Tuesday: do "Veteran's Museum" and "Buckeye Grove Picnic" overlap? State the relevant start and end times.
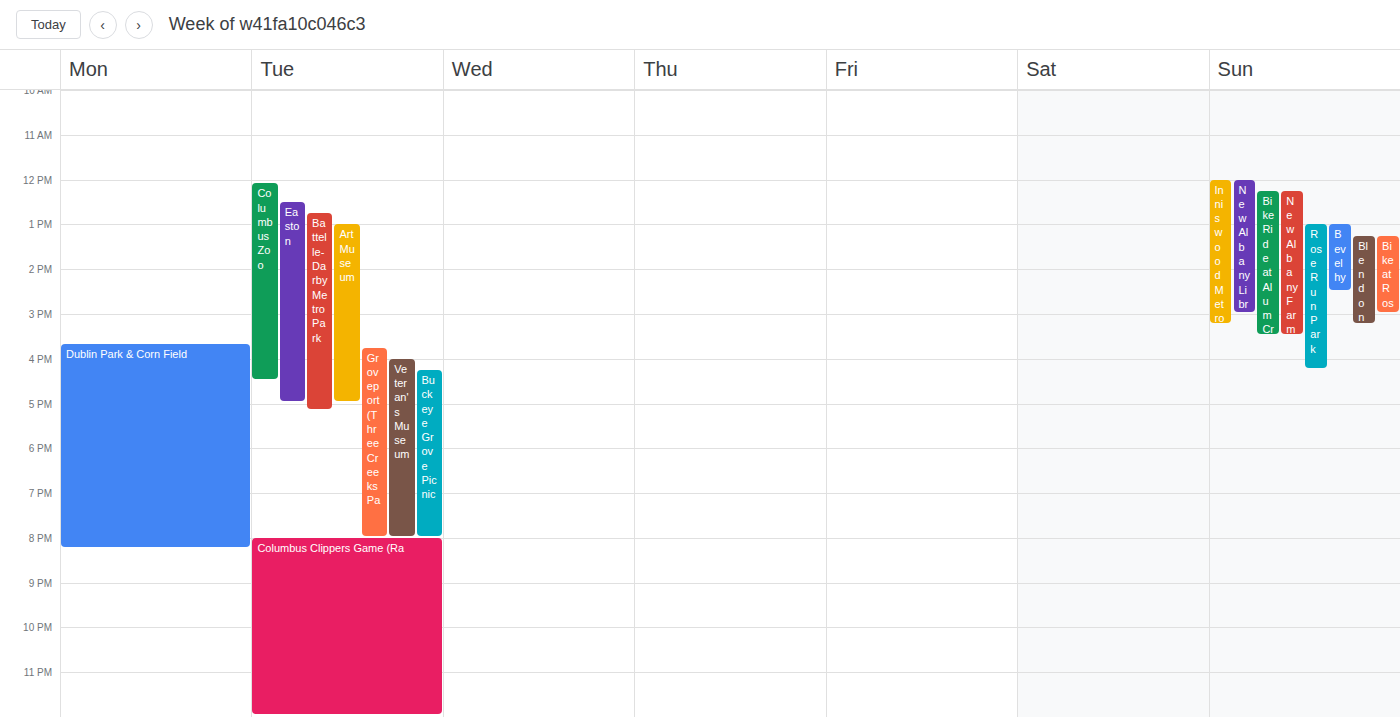
"Buckeye Grove Picnic" runs 4:15 PM to 8:00 PM, inside "Veteran's Museum" -- they overlap.